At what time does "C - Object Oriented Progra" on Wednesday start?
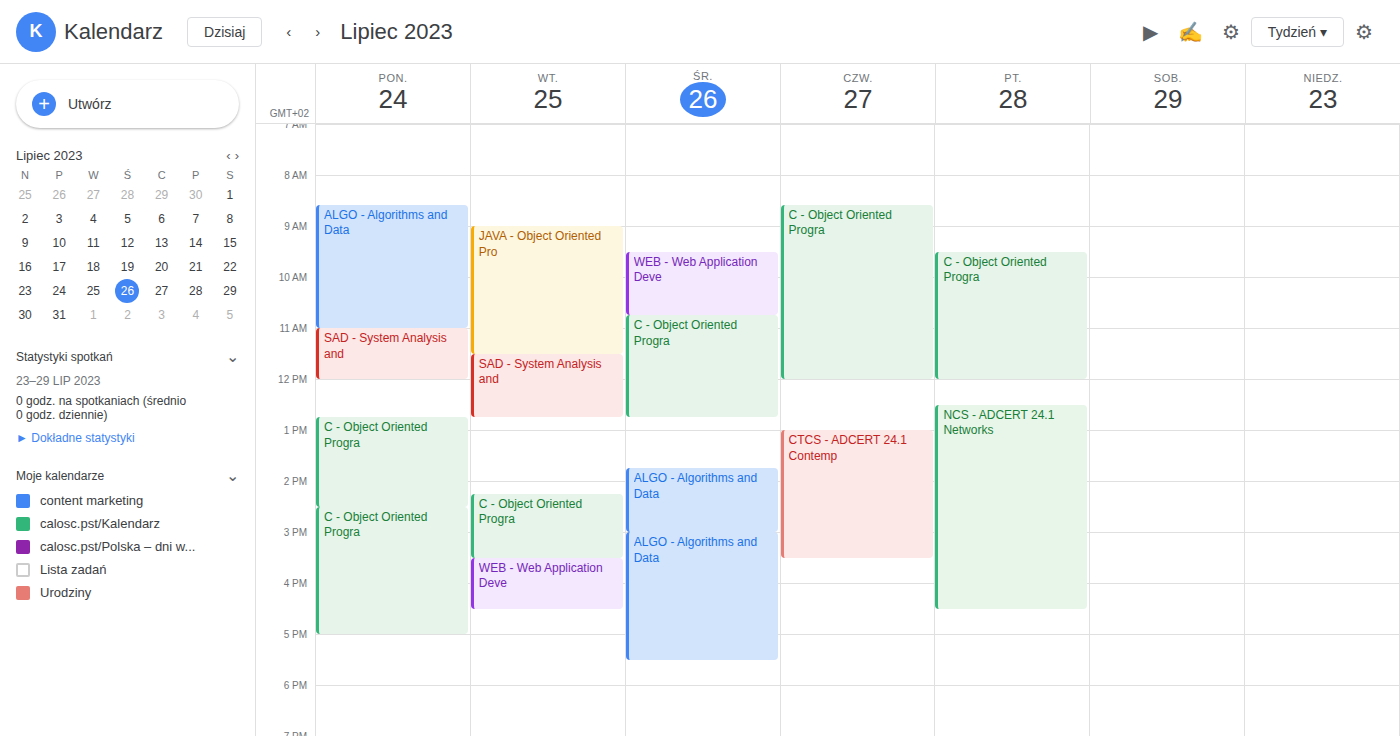
10:45 AM